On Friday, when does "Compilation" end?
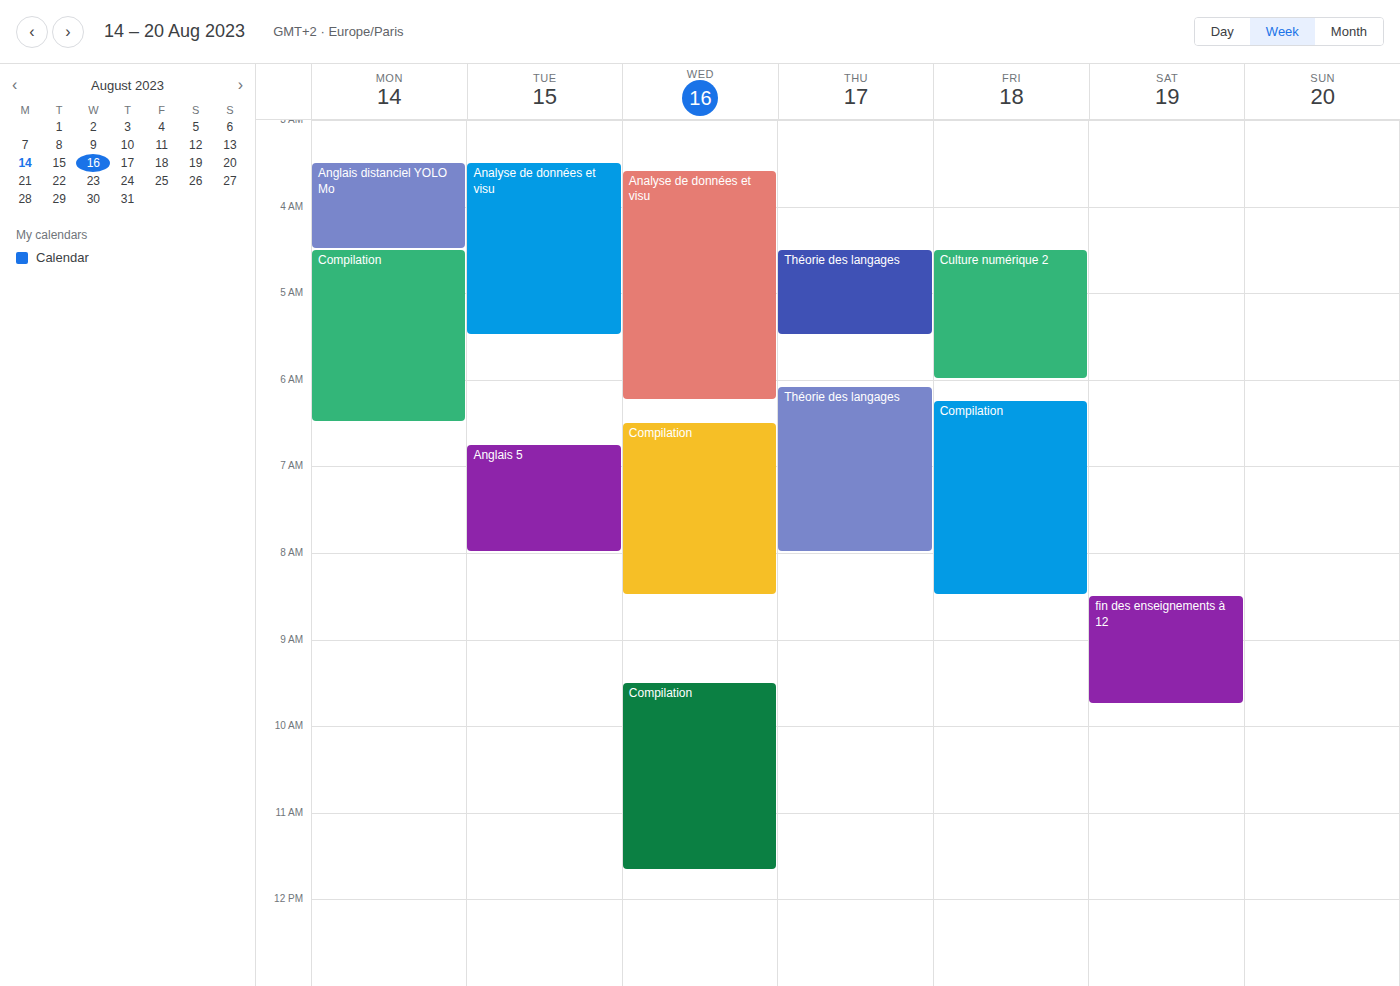
8:30 AM